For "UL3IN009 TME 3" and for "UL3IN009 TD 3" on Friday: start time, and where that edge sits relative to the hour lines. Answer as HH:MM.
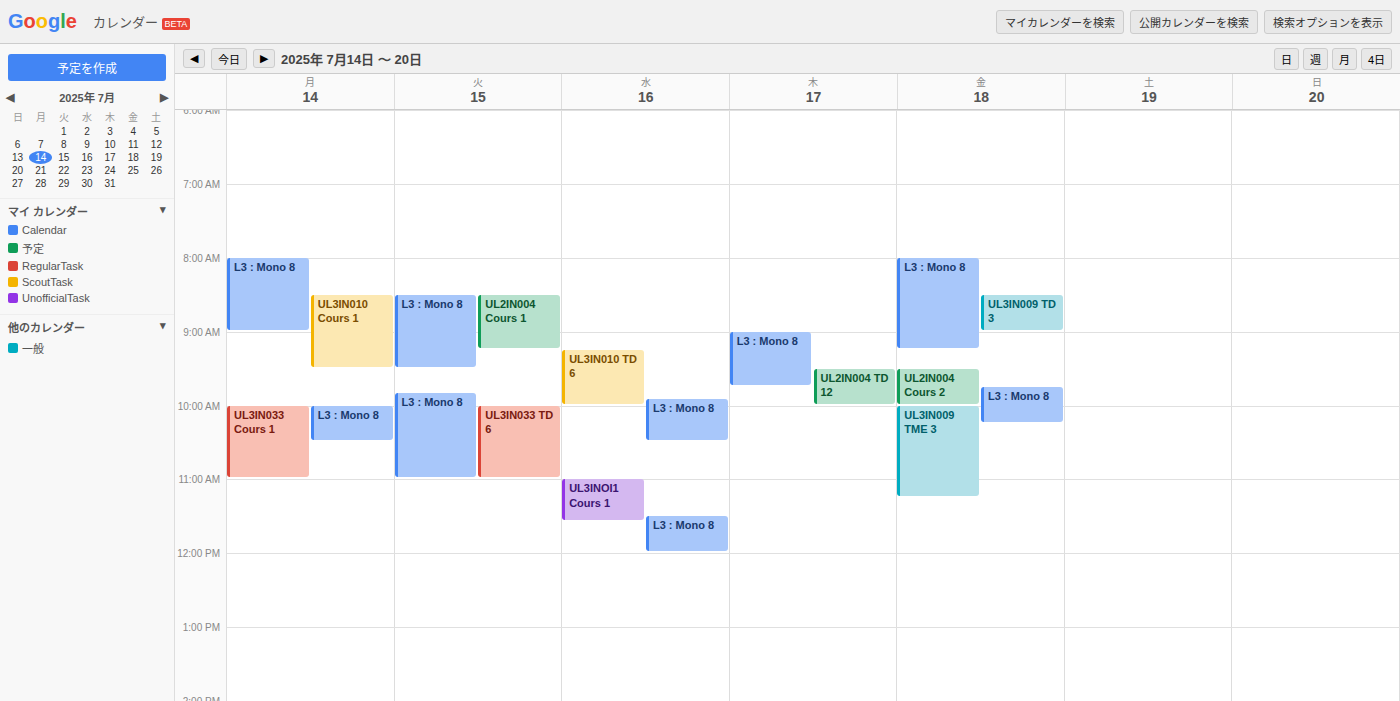
"UL3IN009 TME 3": 10:00, exactly on the 10:00 line. "UL3IN009 TD 3": 08:30, halfway between the 08:00 and 09:00 lines.